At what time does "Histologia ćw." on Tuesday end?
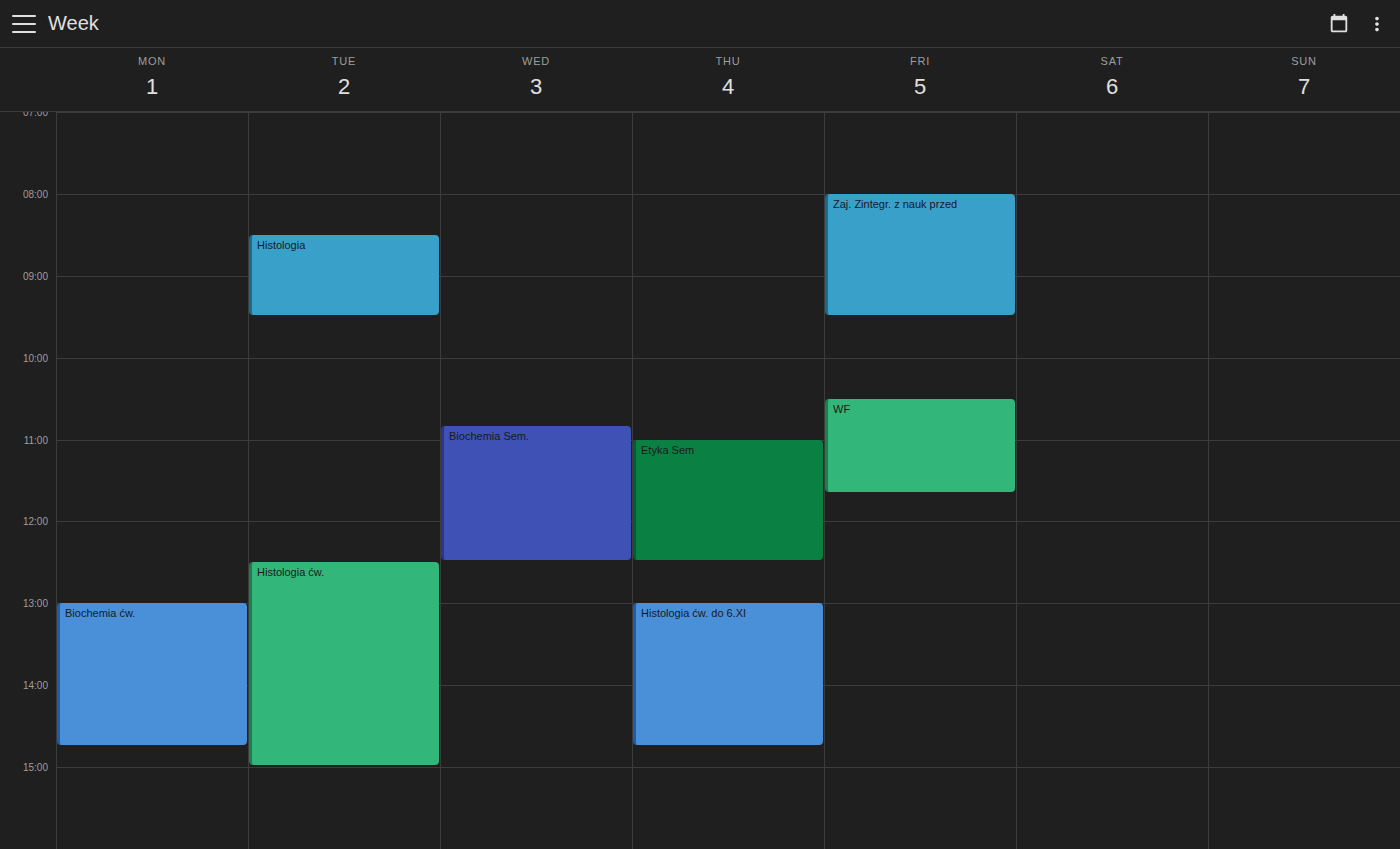
3:00 PM